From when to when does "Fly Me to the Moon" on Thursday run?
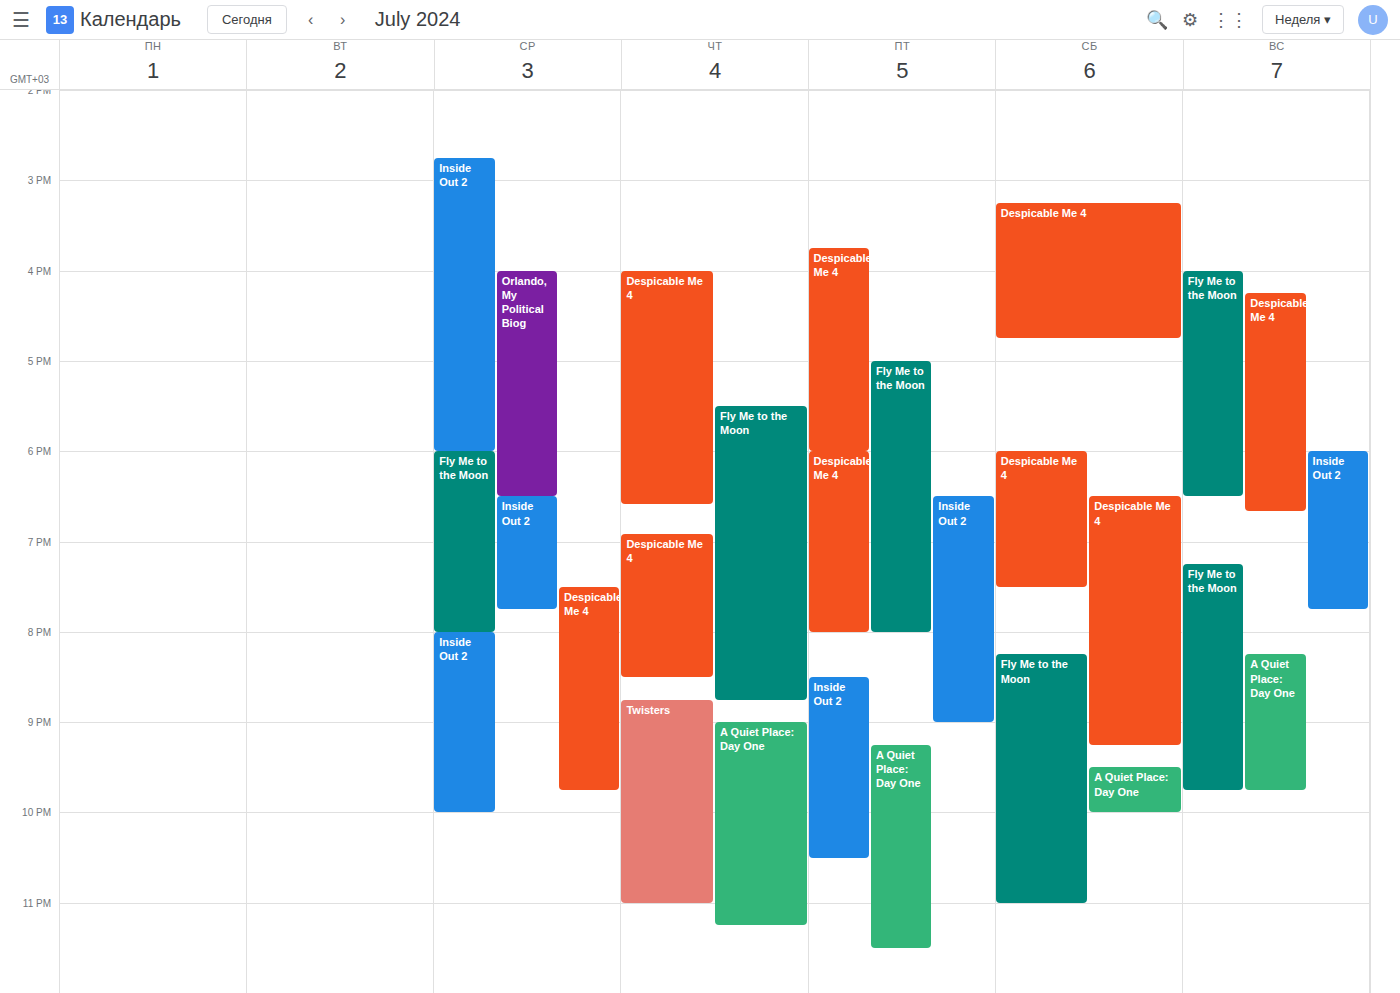
5:30 PM to 8:45 PM